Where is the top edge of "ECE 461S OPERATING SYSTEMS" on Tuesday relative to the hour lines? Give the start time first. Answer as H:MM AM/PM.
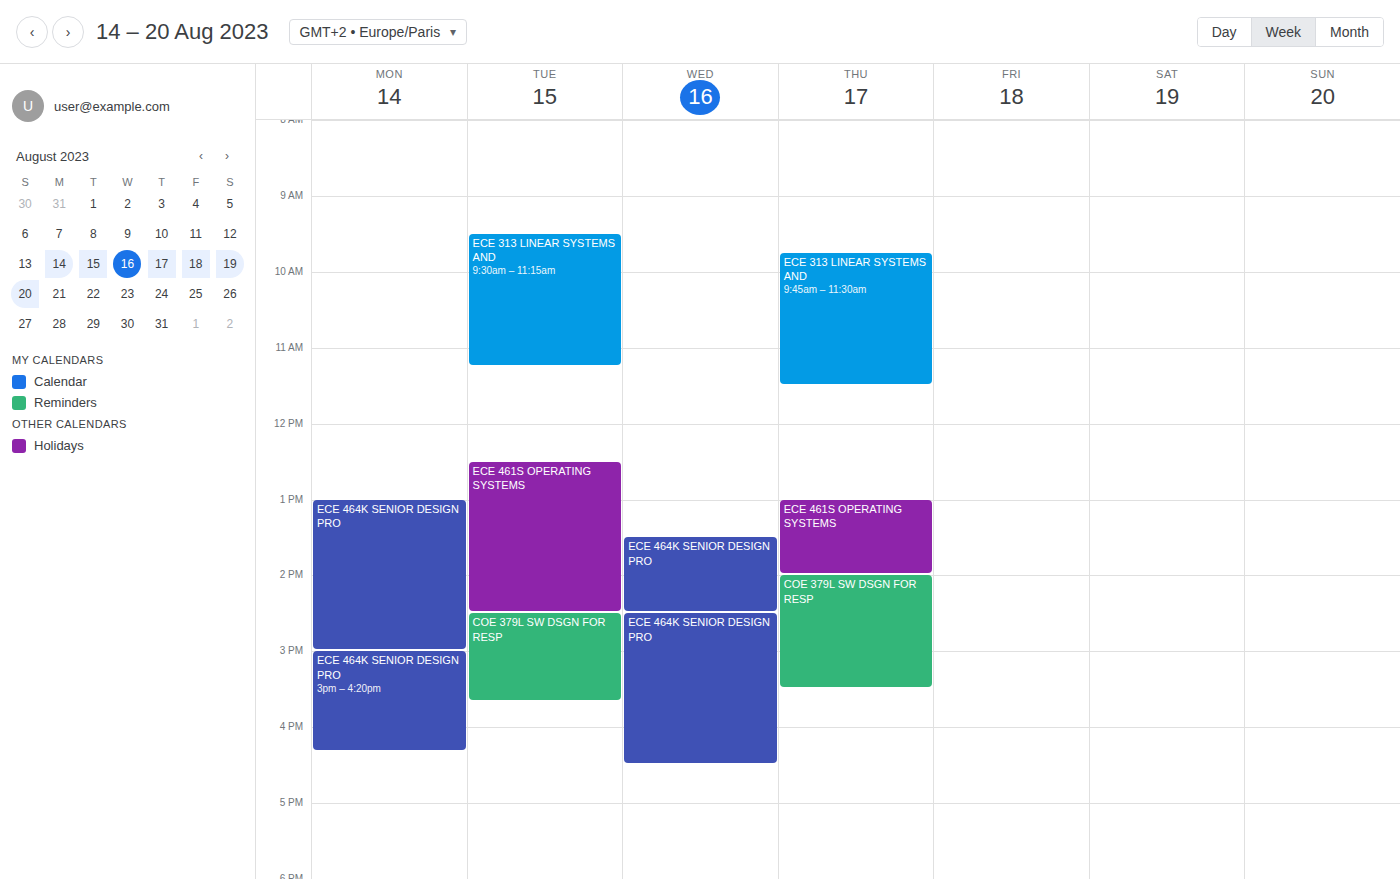
12:30 PM -- halfway between the 12 PM and 1 PM lines.